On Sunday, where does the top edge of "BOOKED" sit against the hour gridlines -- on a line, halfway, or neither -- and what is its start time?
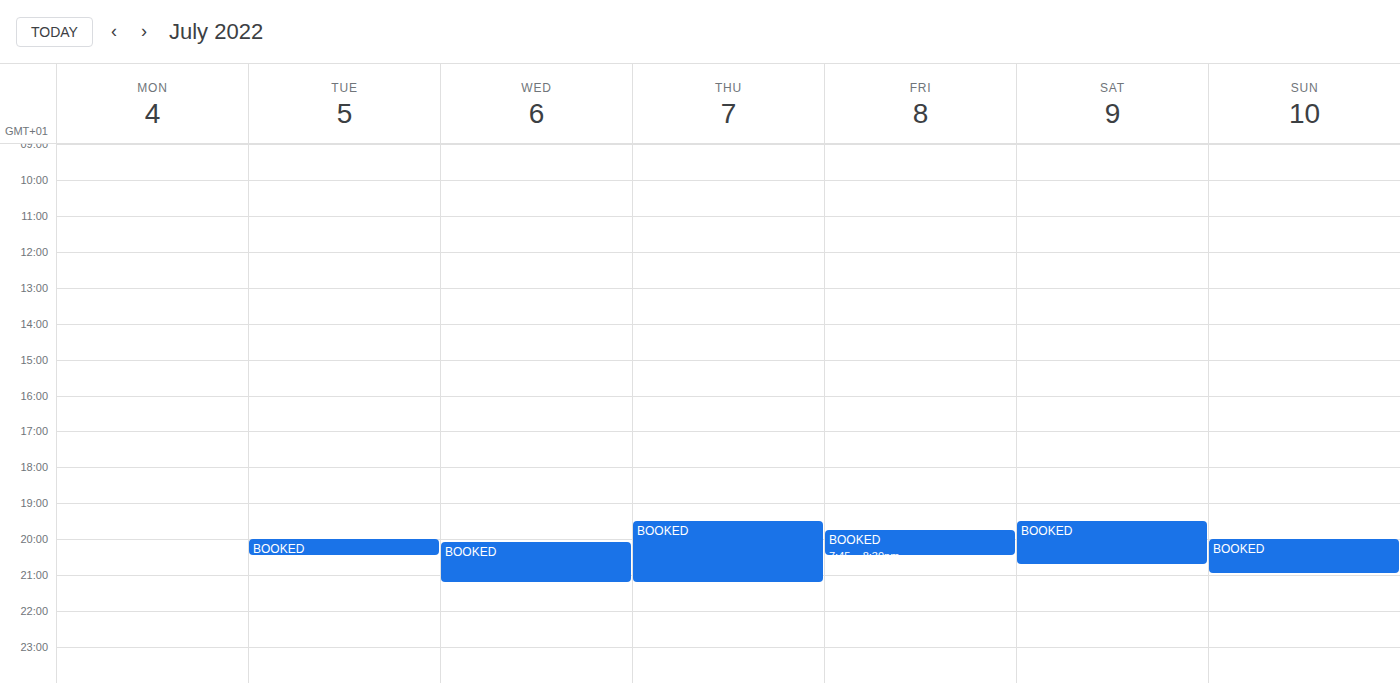
8:00 PM -- exactly on the 8 PM line.